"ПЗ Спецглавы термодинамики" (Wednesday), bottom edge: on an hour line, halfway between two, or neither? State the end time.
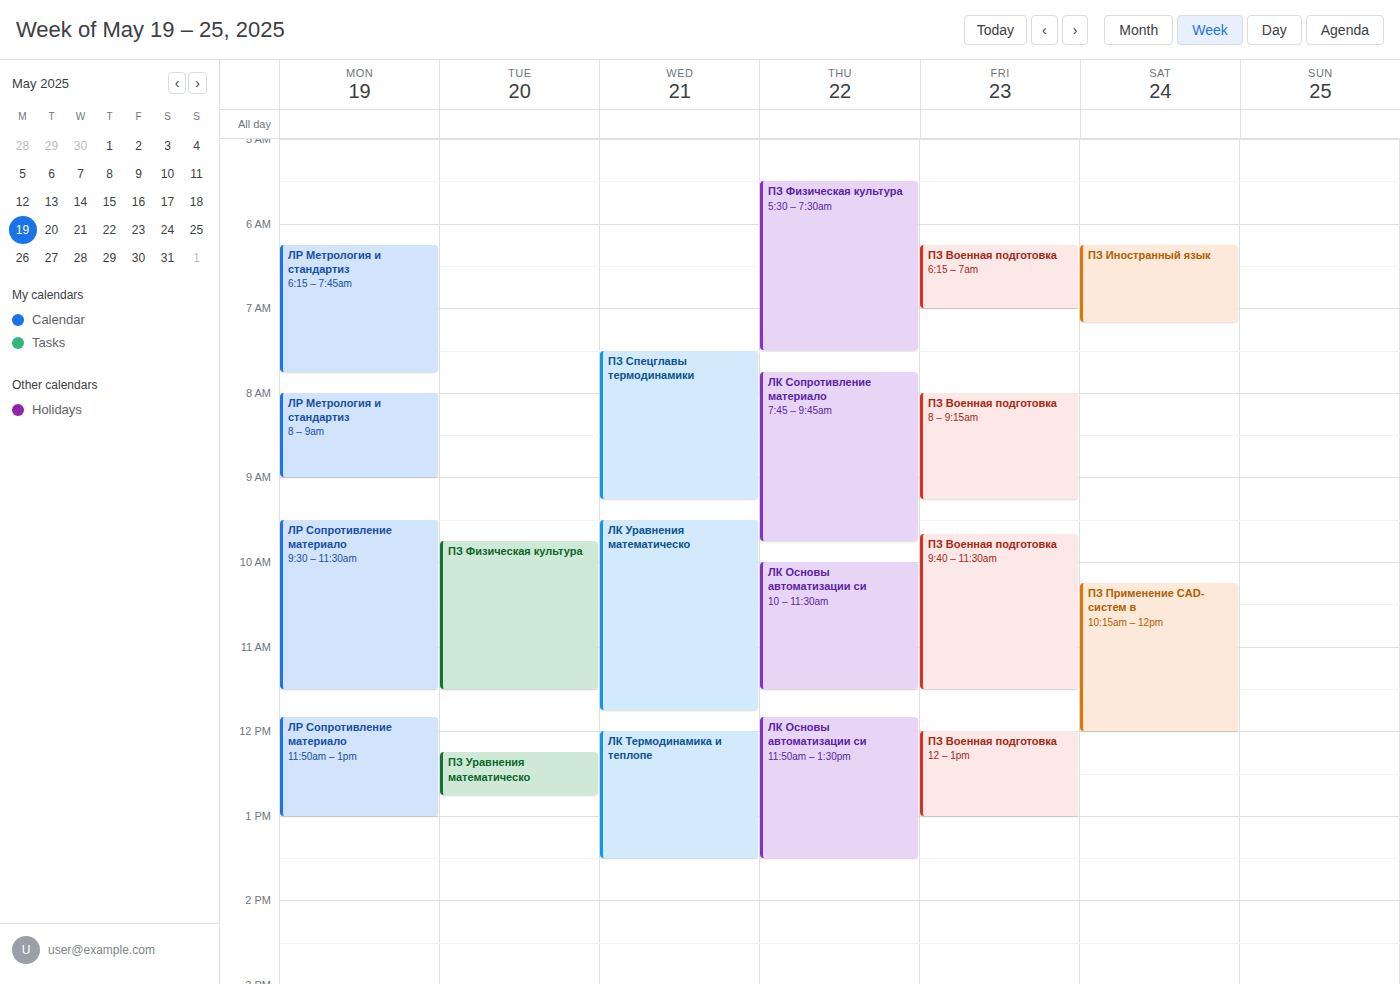
9:15 AM -- neither: a quarter of the way from the 9 AM line to the 10 AM line.